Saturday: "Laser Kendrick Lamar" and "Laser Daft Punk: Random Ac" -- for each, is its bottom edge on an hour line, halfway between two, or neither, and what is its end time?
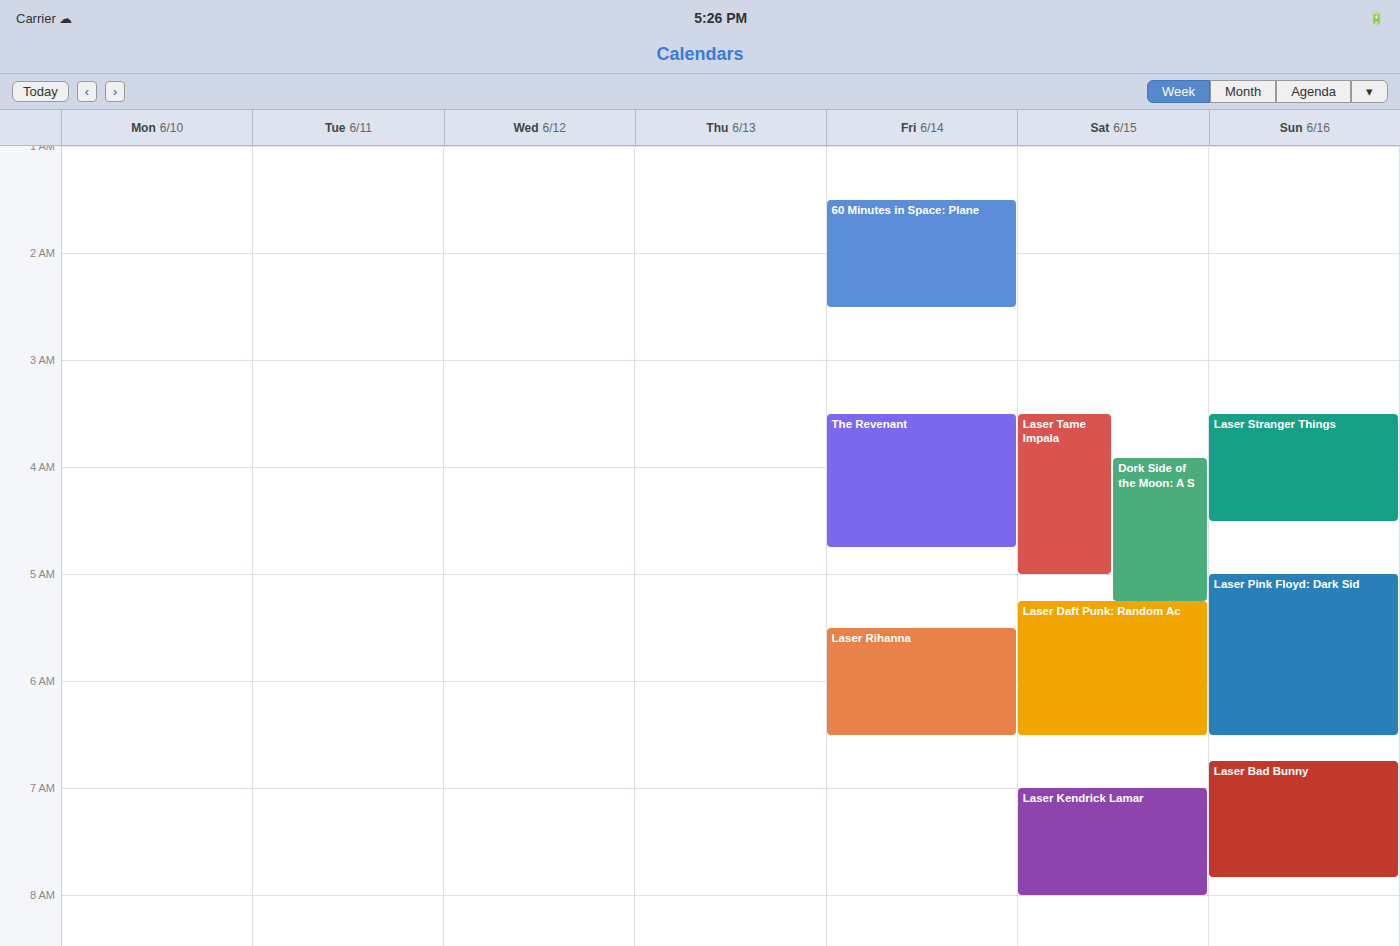
"Laser Kendrick Lamar": 8:00 AM, exactly on the 8 AM line. "Laser Daft Punk: Random Ac": 6:30 AM, halfway between the 6 AM and 7 AM lines.